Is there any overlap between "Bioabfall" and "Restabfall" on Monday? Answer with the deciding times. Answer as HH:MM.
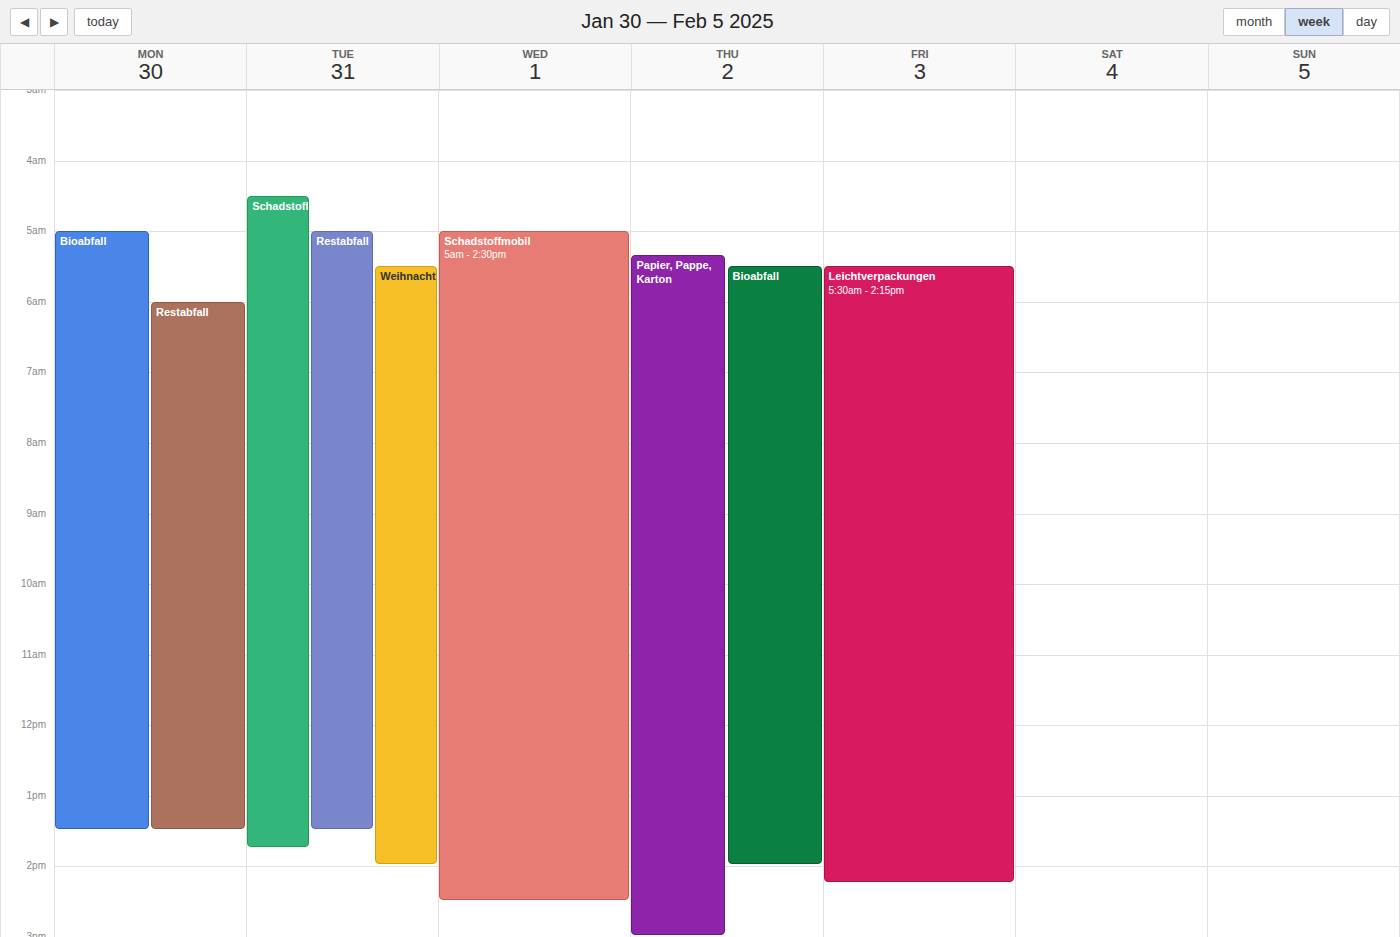
"Restabfall" starts at 06:00, before "Bioabfall" ends at 13:30 -- they overlap.